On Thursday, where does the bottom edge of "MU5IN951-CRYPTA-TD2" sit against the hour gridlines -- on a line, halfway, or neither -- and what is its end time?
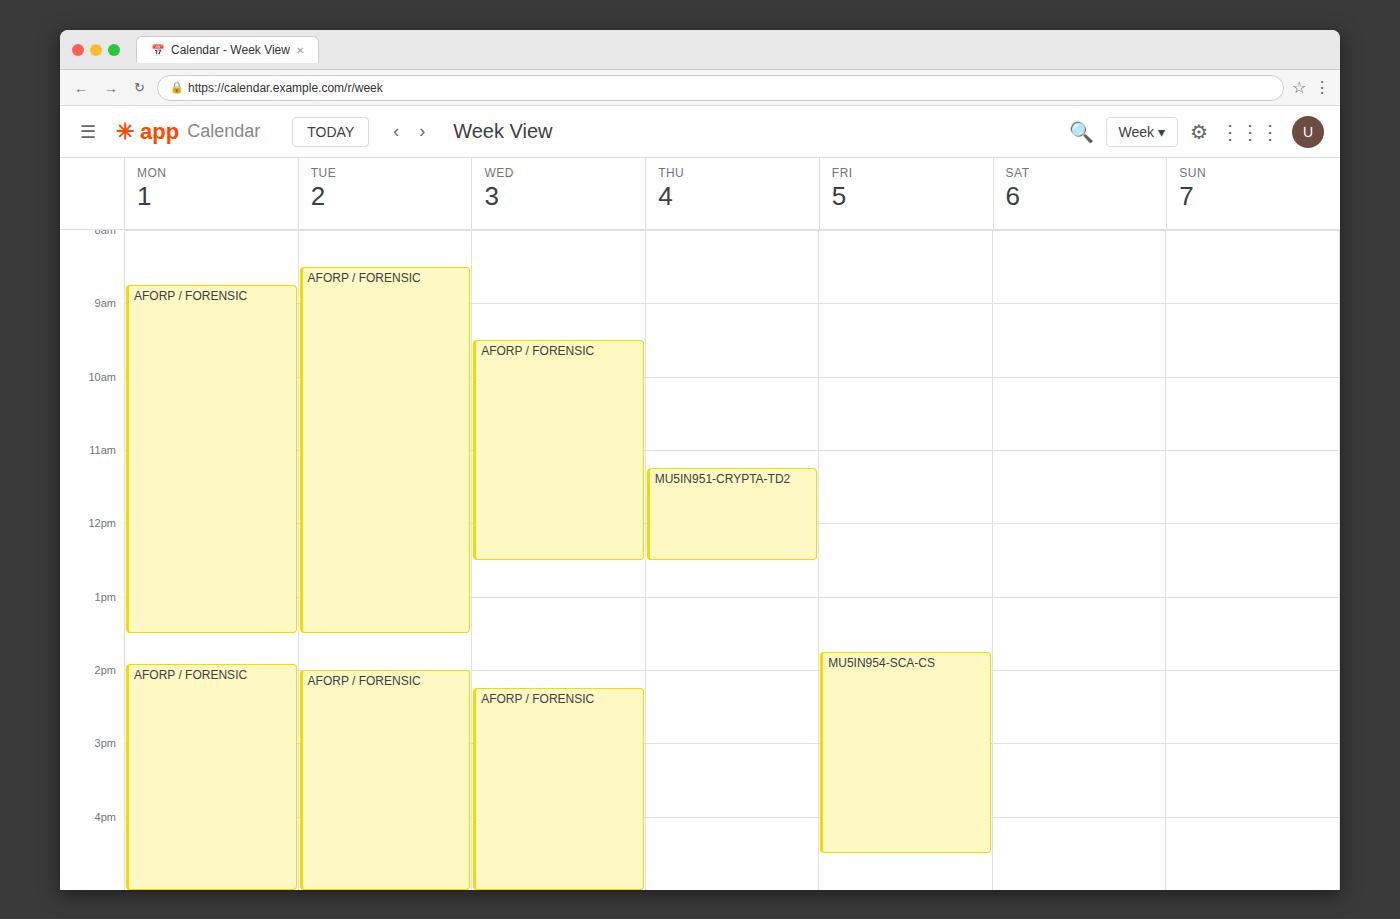
12:30 PM -- halfway between the 12 PM and 1 PM lines.